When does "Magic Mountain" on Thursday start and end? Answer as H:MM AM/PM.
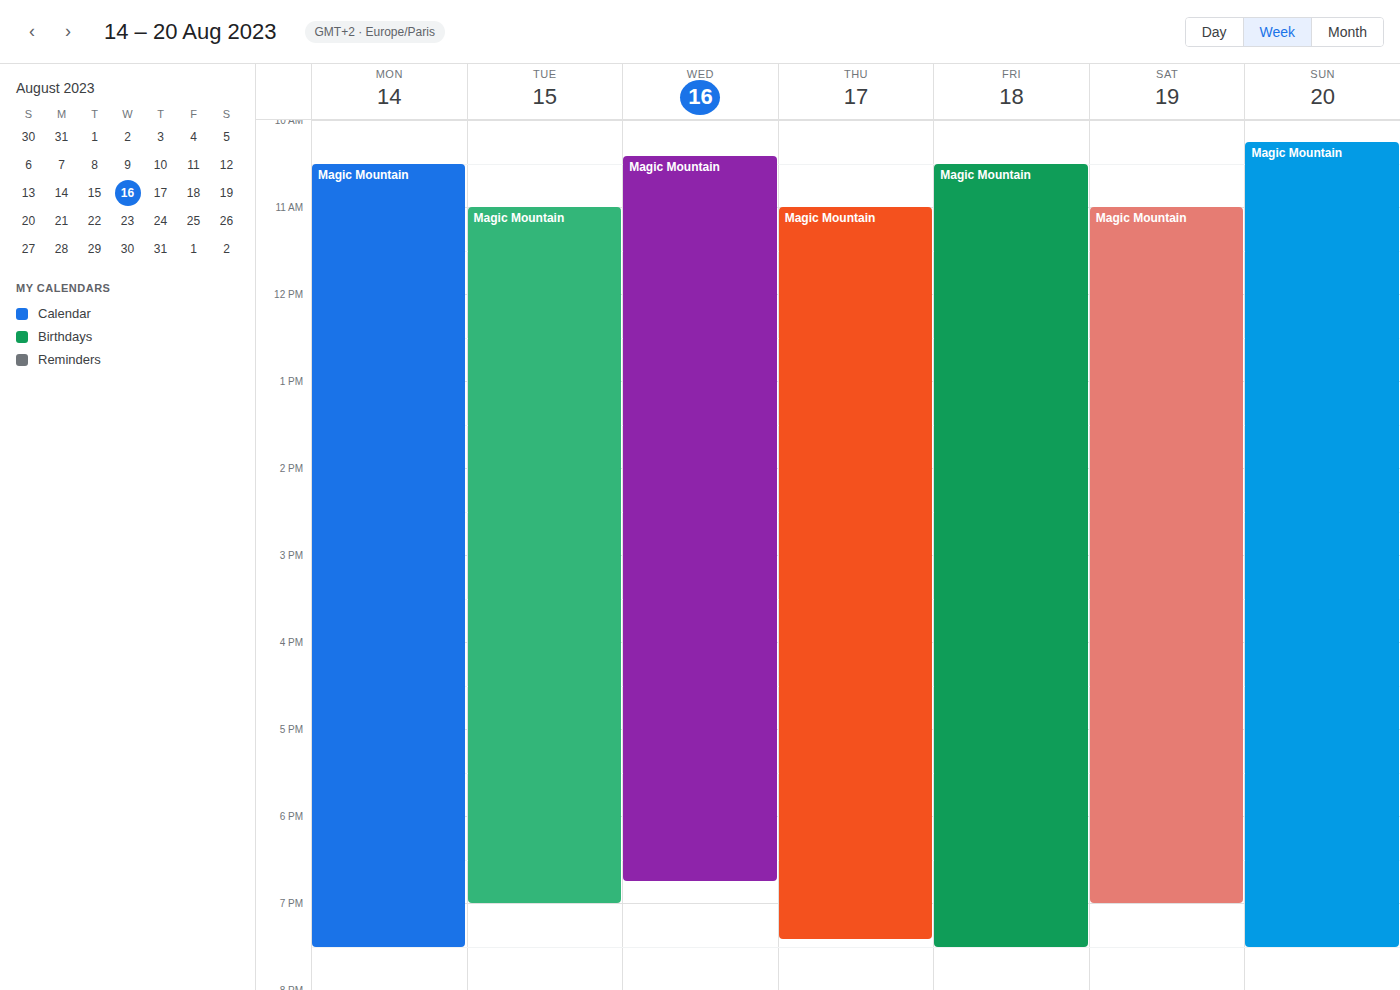
11:00 AM to 7:25 PM